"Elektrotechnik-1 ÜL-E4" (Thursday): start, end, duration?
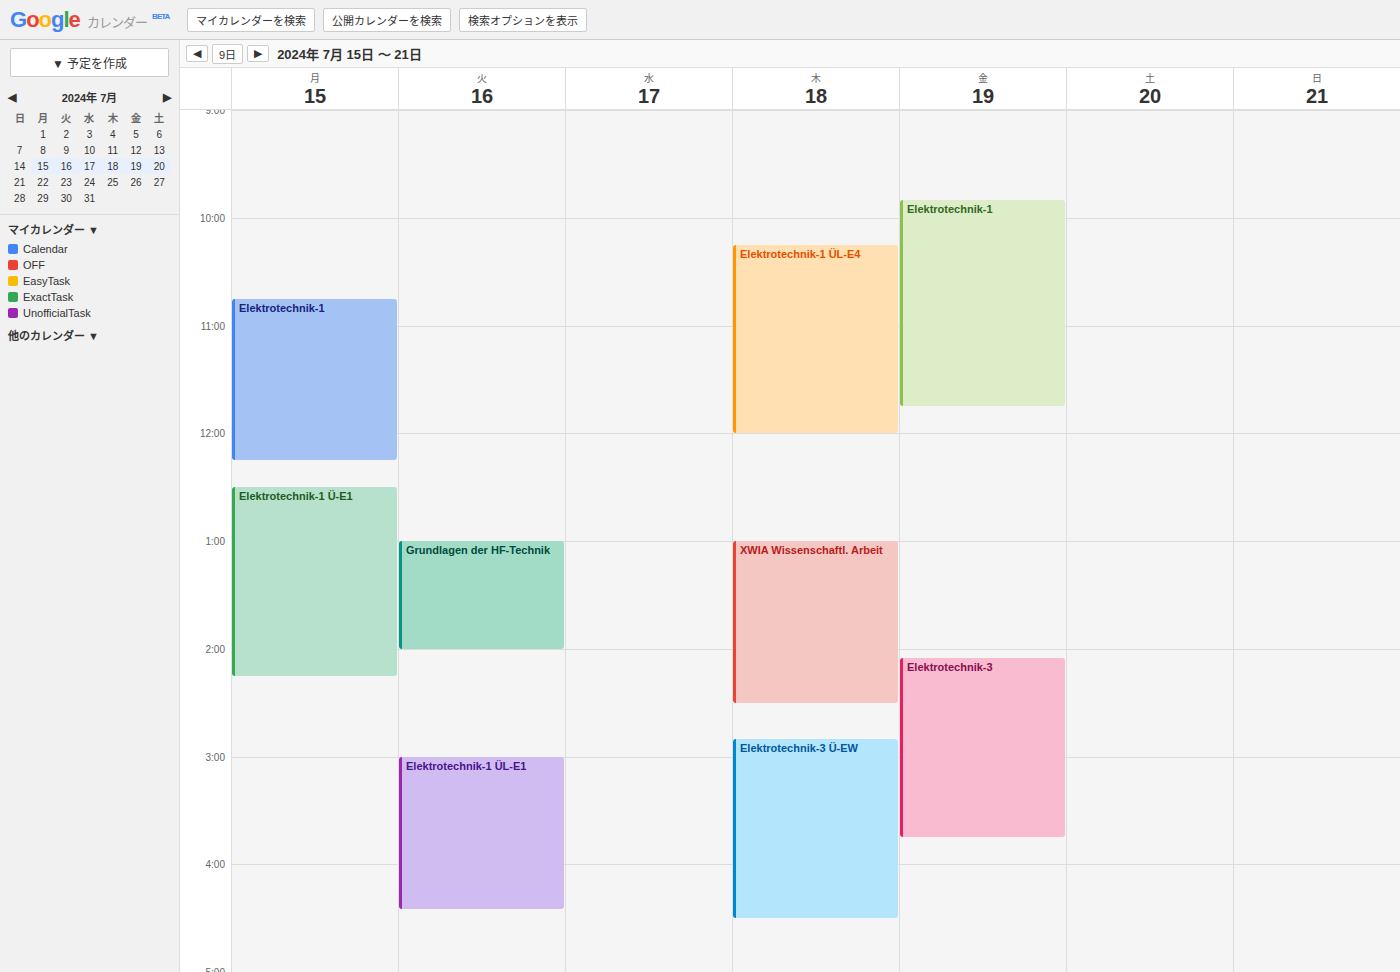
10:15 AM to 12:00 PM, 1 hour 45 minutes